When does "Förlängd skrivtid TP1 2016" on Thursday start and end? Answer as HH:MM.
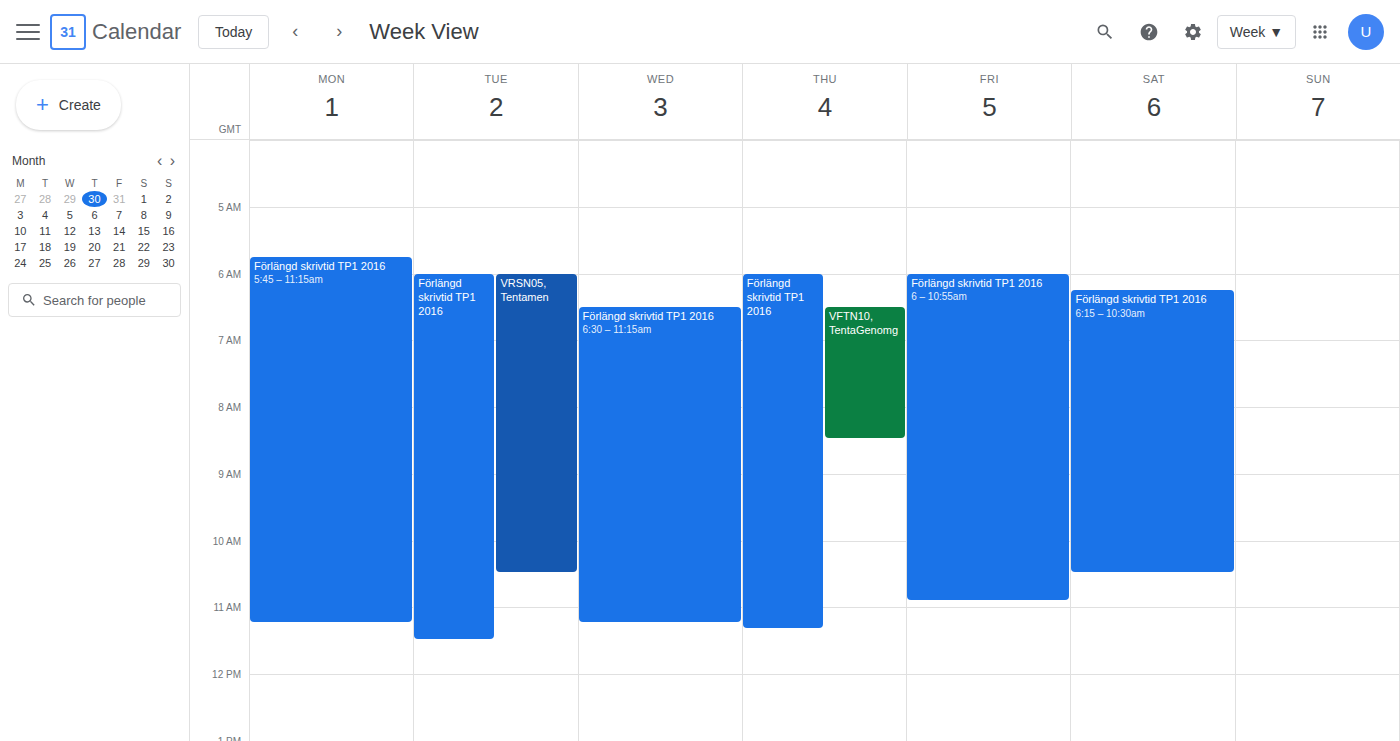
06:00 to 11:20